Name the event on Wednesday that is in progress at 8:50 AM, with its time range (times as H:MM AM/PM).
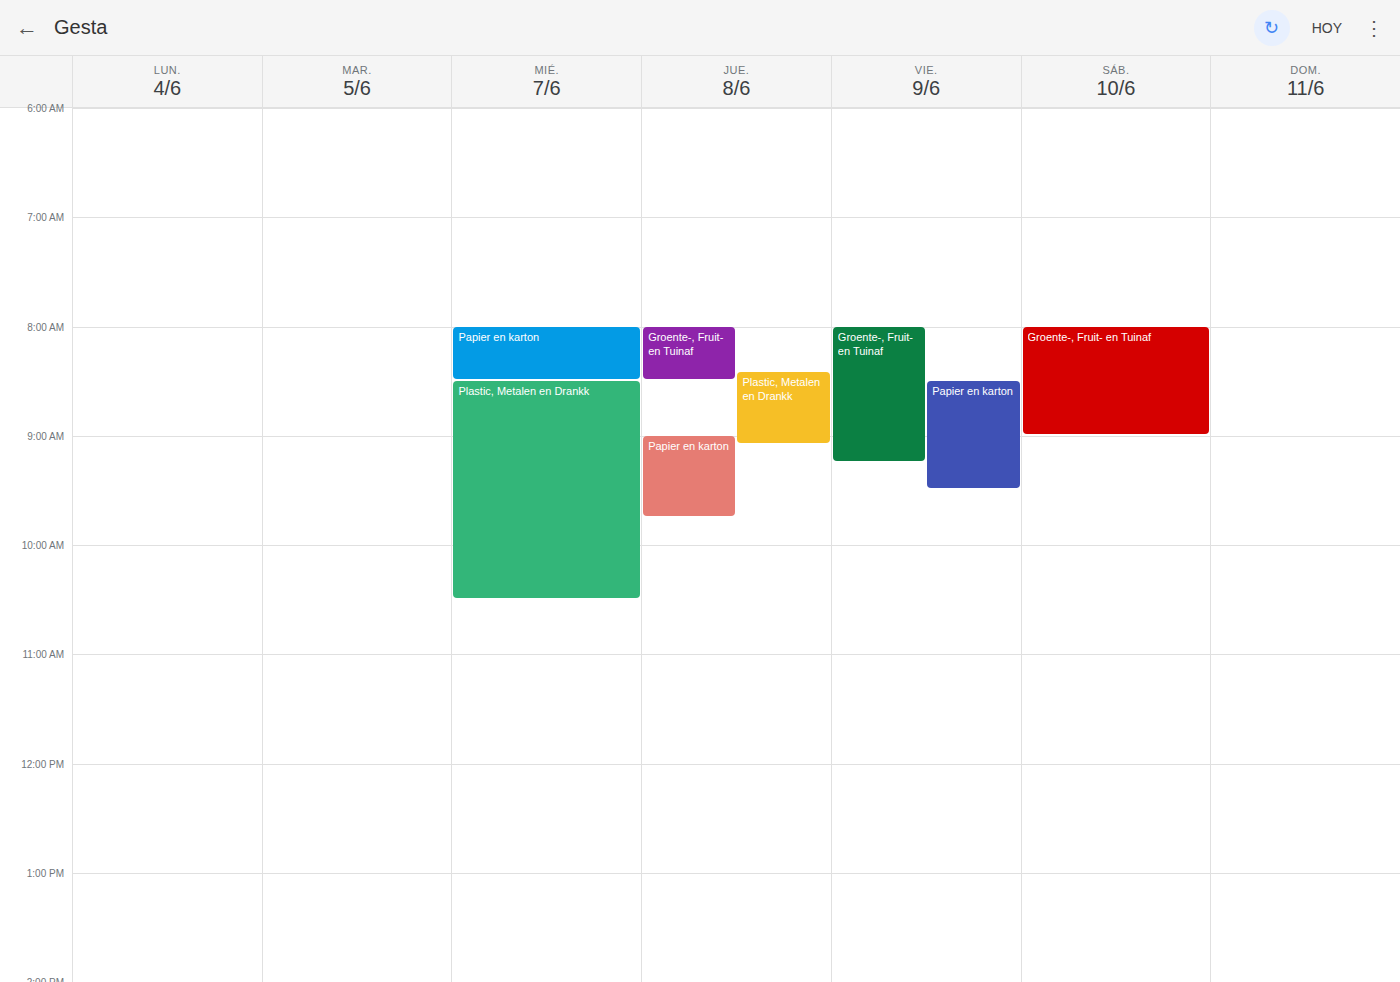
"Plastic, Metalen en Drankk", 8:30 AM to 10:30 AM